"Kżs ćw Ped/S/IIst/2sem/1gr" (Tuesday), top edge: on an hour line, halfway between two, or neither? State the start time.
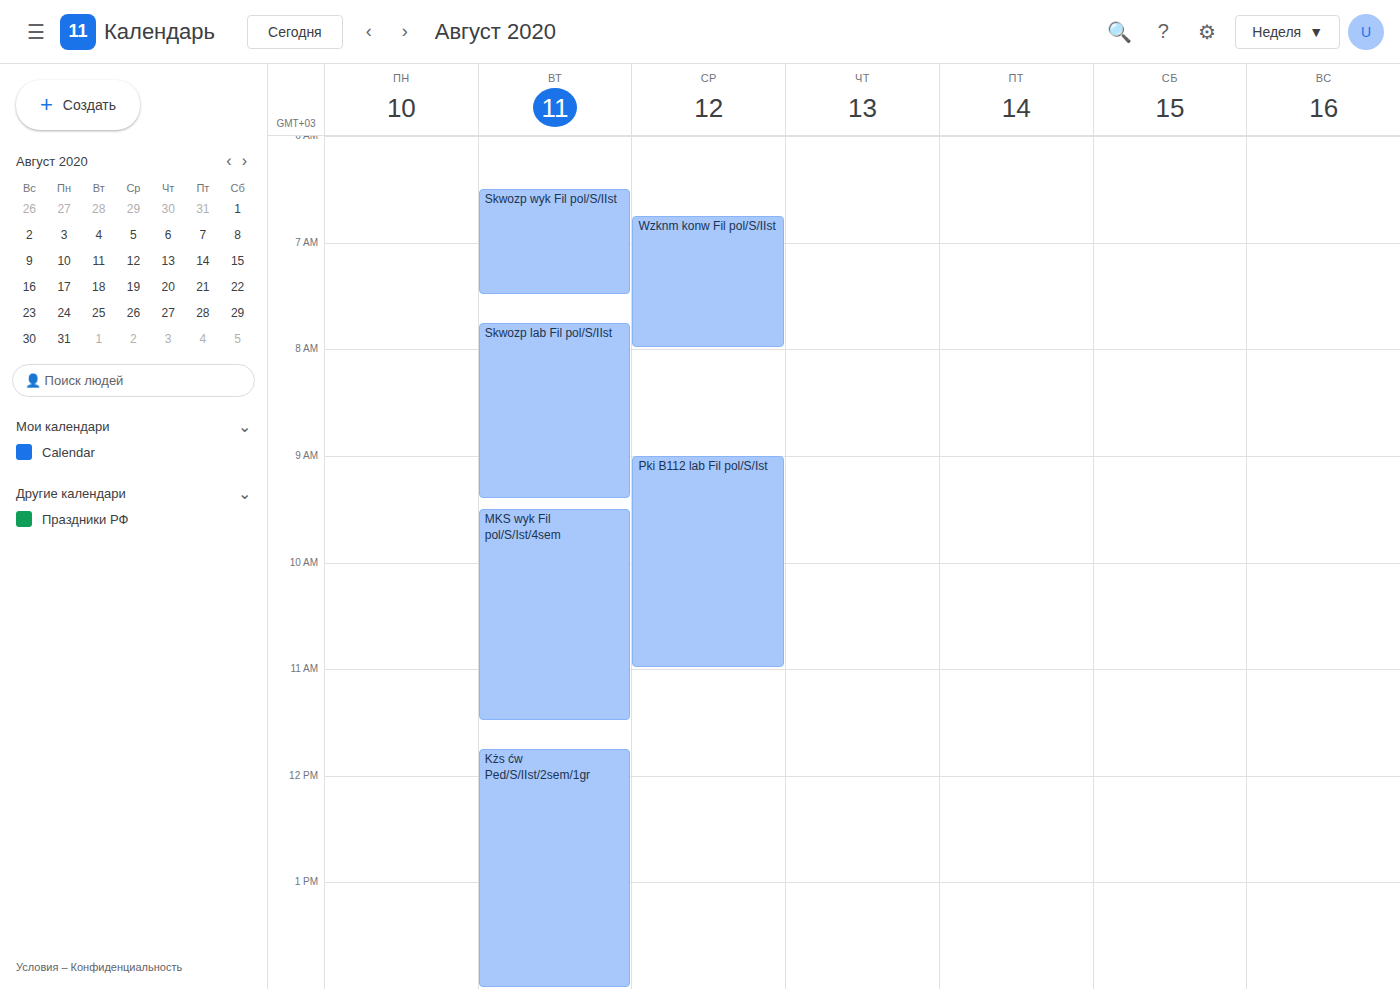
11:45 AM -- neither: three quarters of the way from the 11 AM line to the 12 PM line.